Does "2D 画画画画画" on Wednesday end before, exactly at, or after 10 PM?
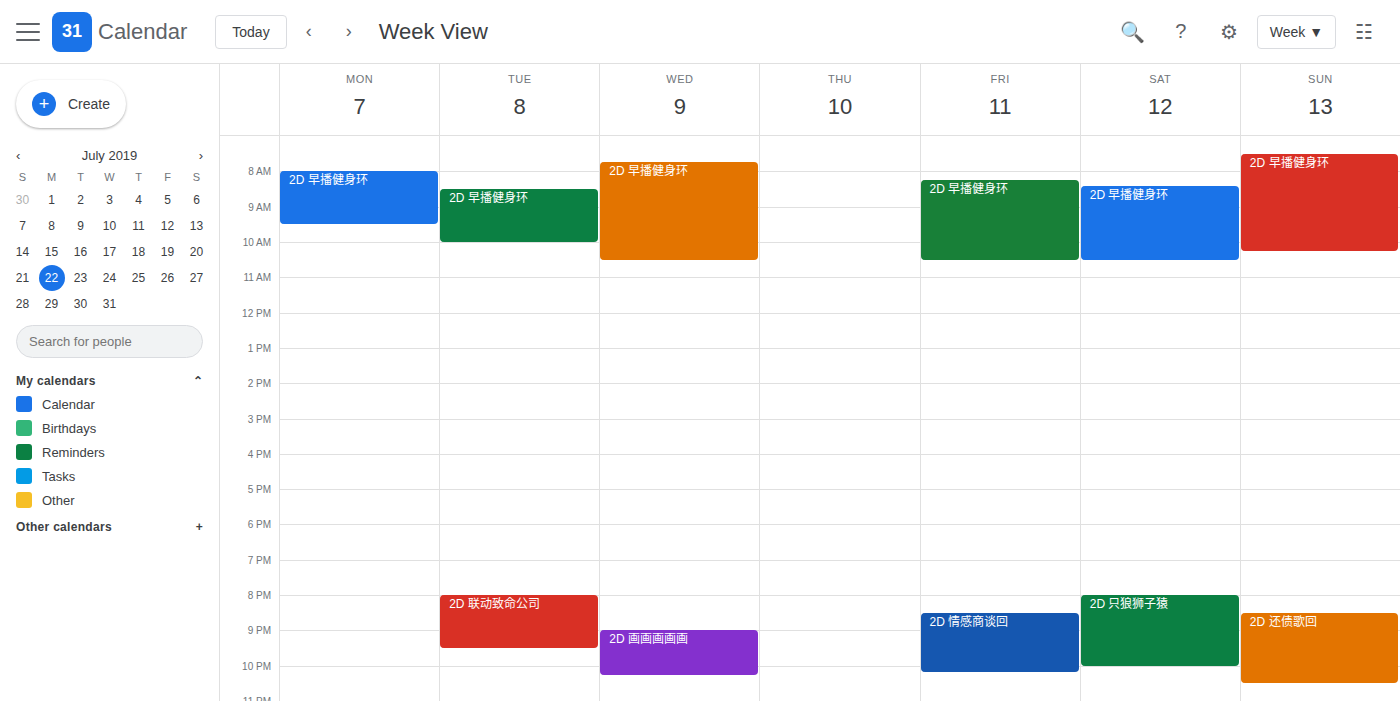
10:15 PM -- after 10 PM, 15 minutes below the 10 PM line.